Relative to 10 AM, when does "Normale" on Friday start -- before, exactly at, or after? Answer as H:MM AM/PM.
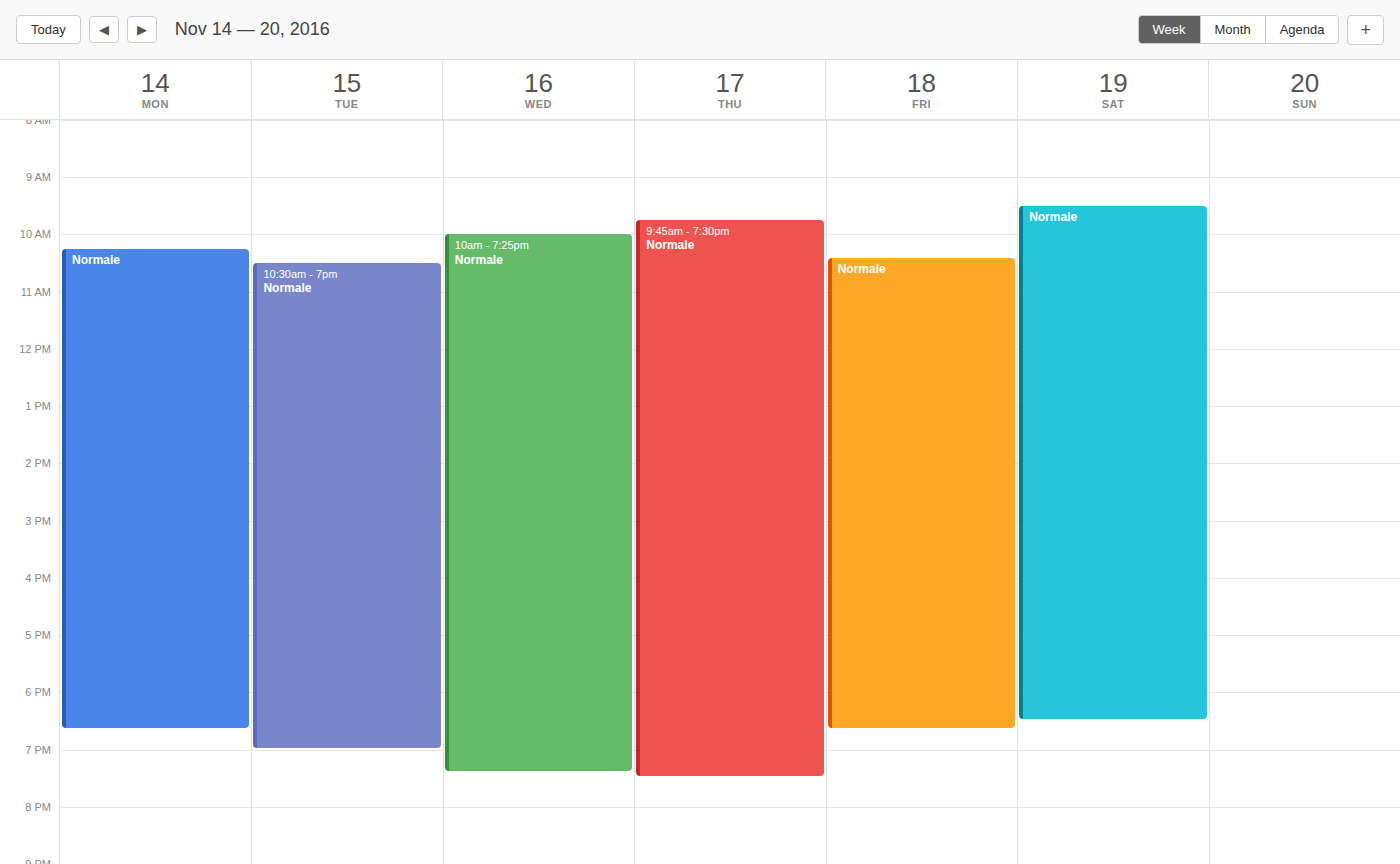
10:25 AM -- after 10 AM, 25 minutes below the 10 AM line.